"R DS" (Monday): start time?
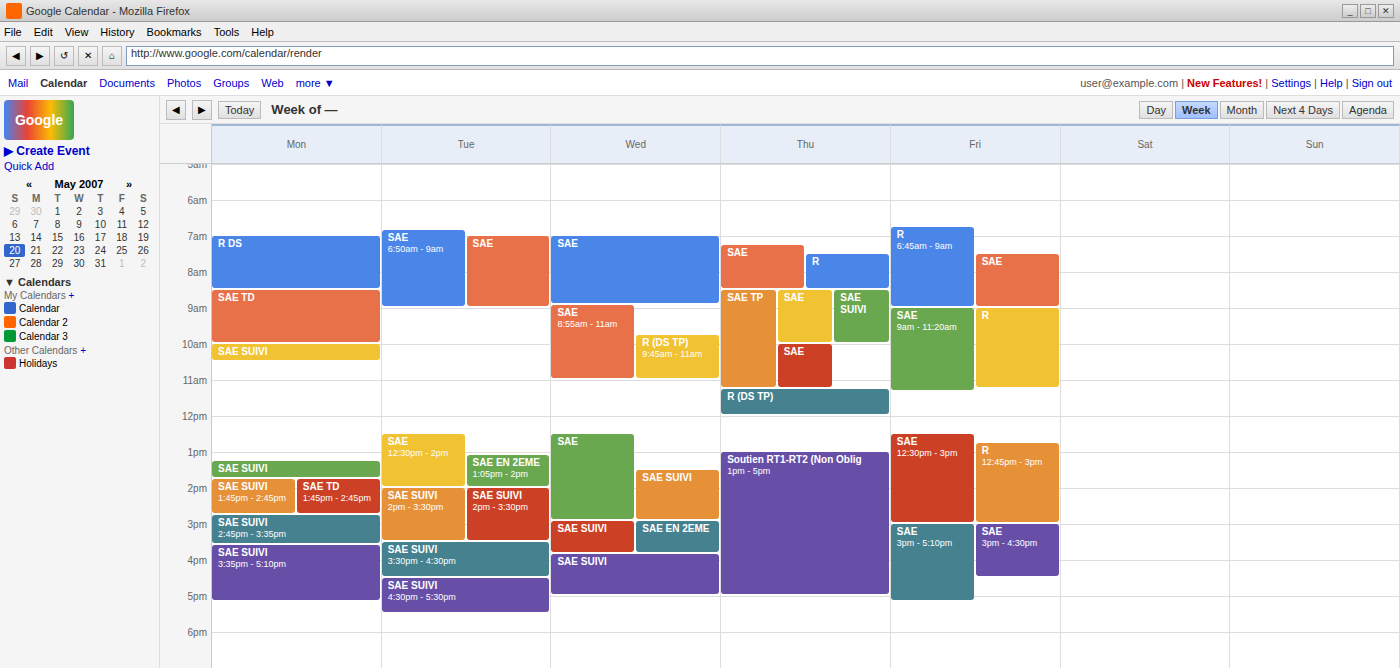
7:00 AM